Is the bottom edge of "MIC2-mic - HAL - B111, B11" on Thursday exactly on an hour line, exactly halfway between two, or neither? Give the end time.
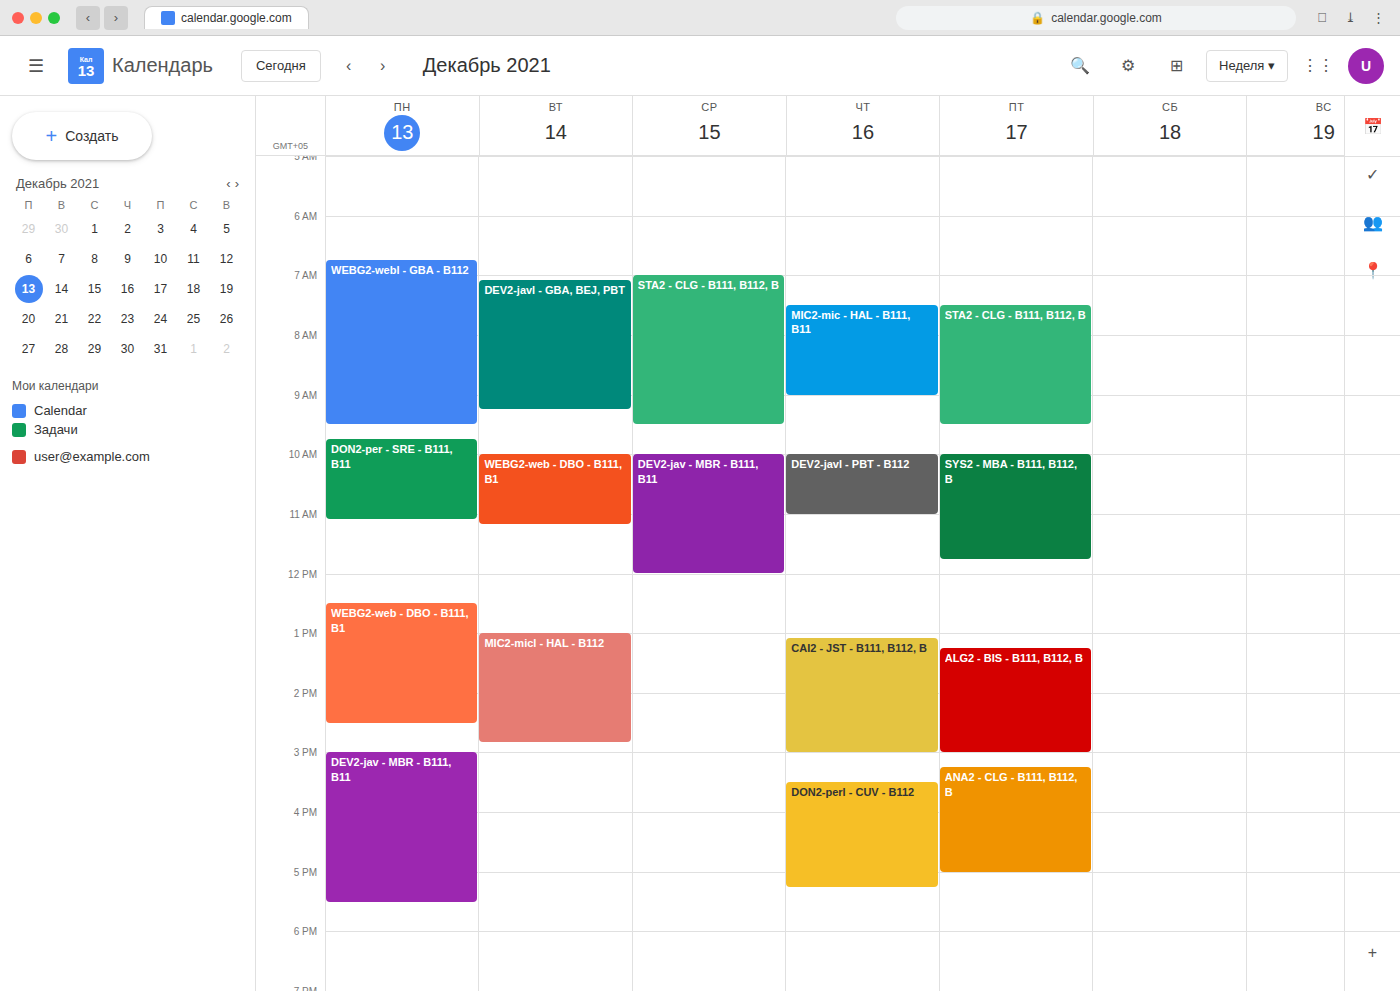
9:00 AM -- exactly on the 9 AM line.